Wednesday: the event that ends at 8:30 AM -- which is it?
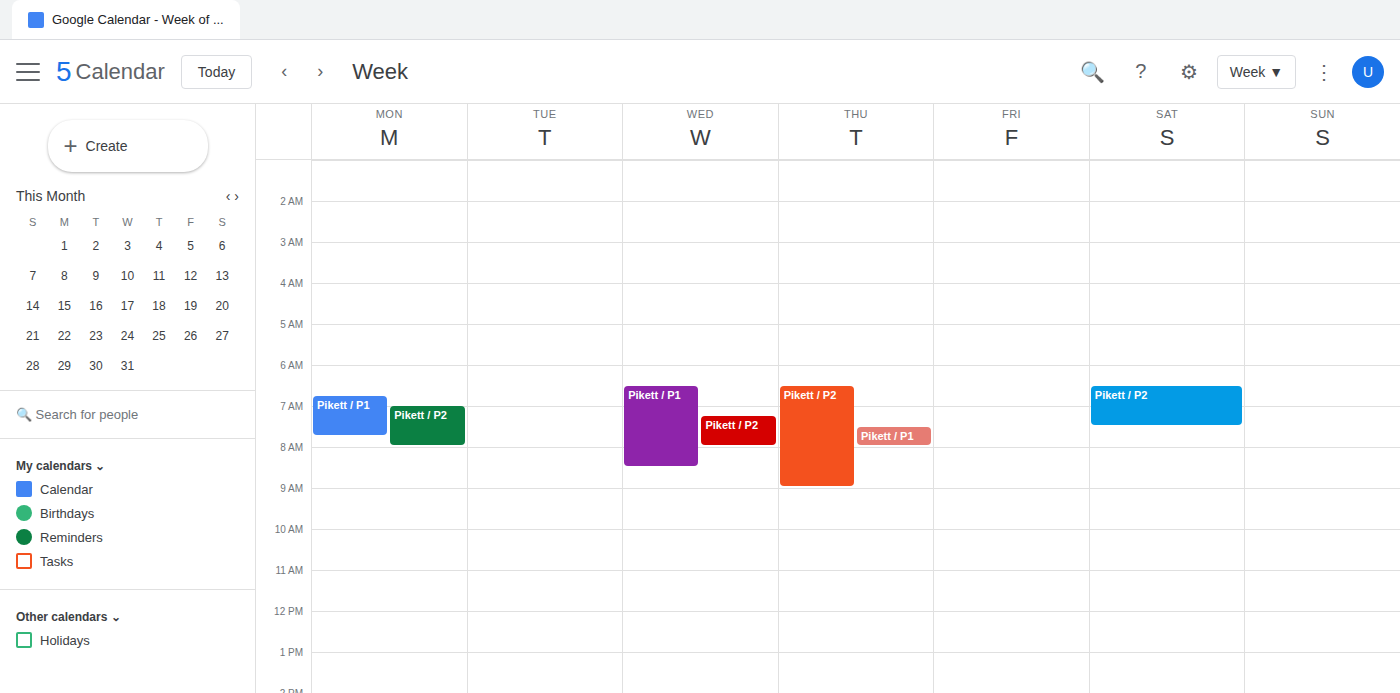
"Pikett / P1"